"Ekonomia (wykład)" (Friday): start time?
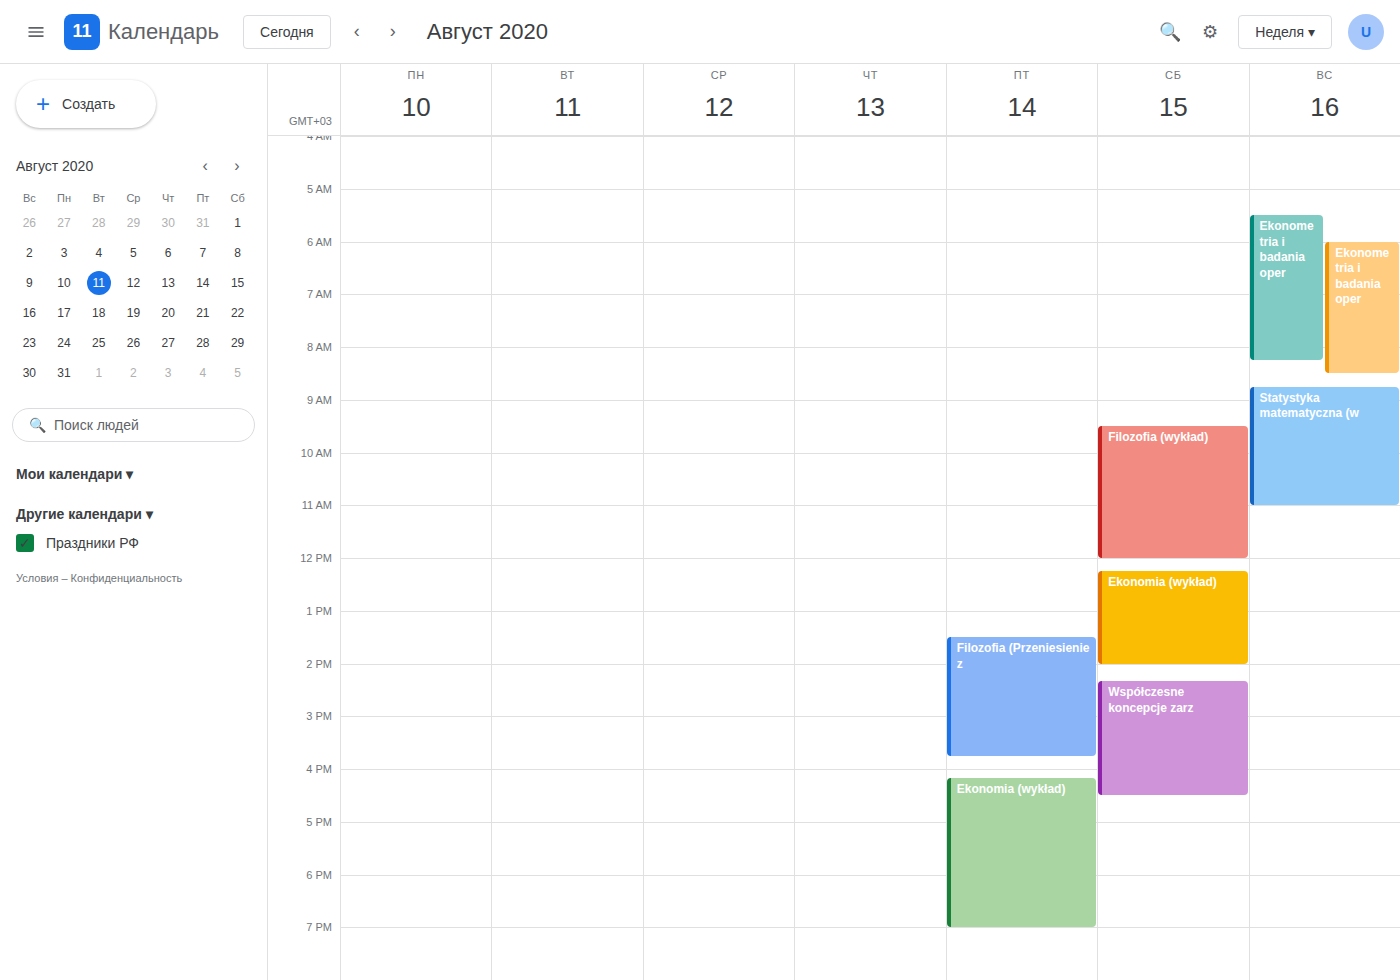
4:10 PM